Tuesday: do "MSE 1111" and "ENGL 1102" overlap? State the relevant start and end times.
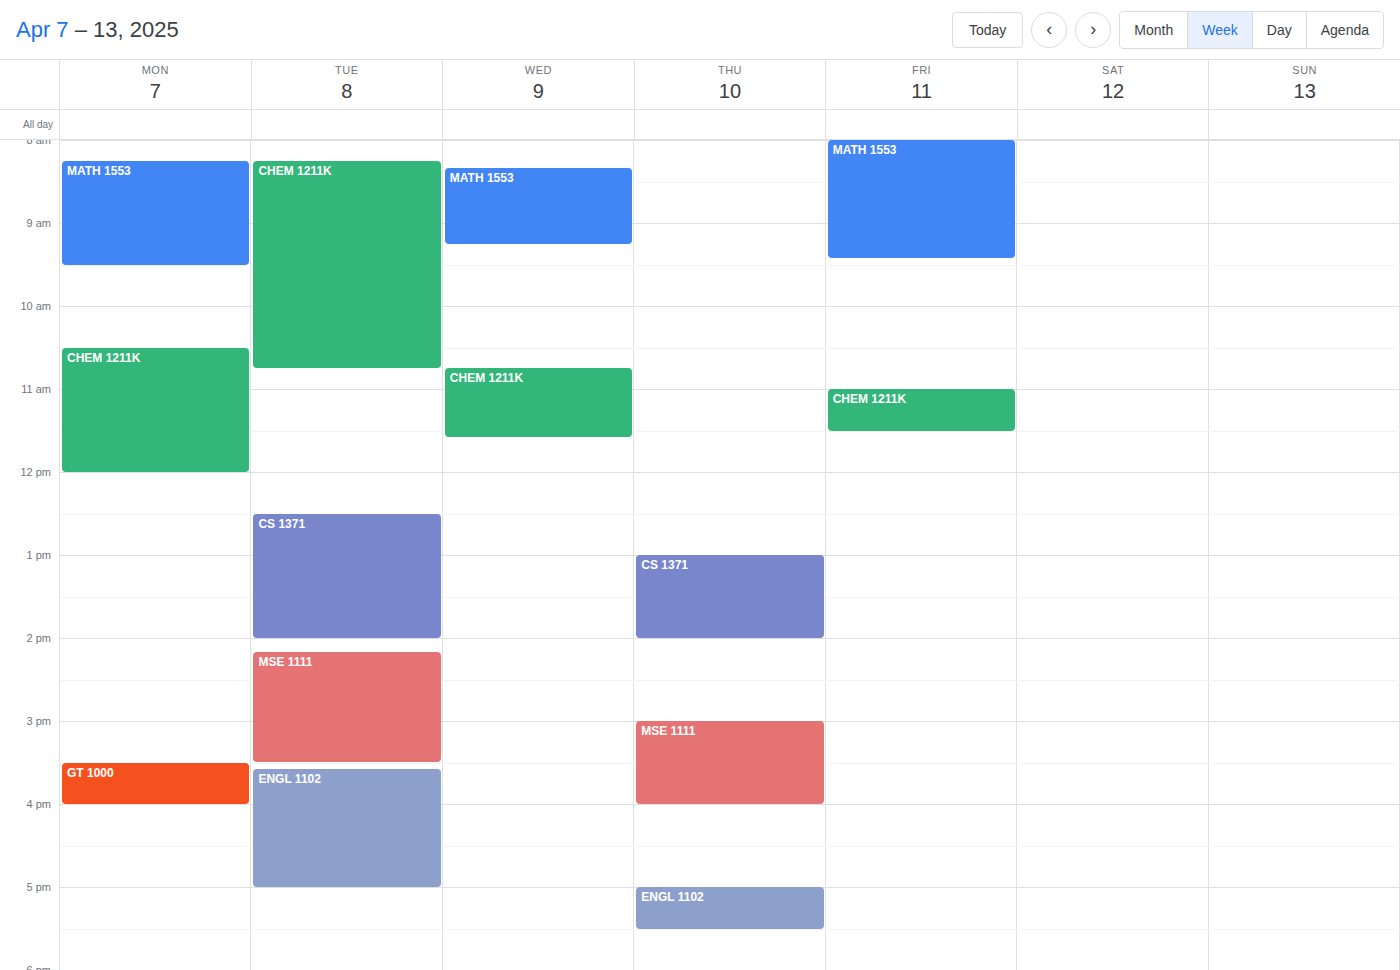
"MSE 1111" ends at 3:30 PM and "ENGL 1102" starts at 3:35 PM -- no overlap.